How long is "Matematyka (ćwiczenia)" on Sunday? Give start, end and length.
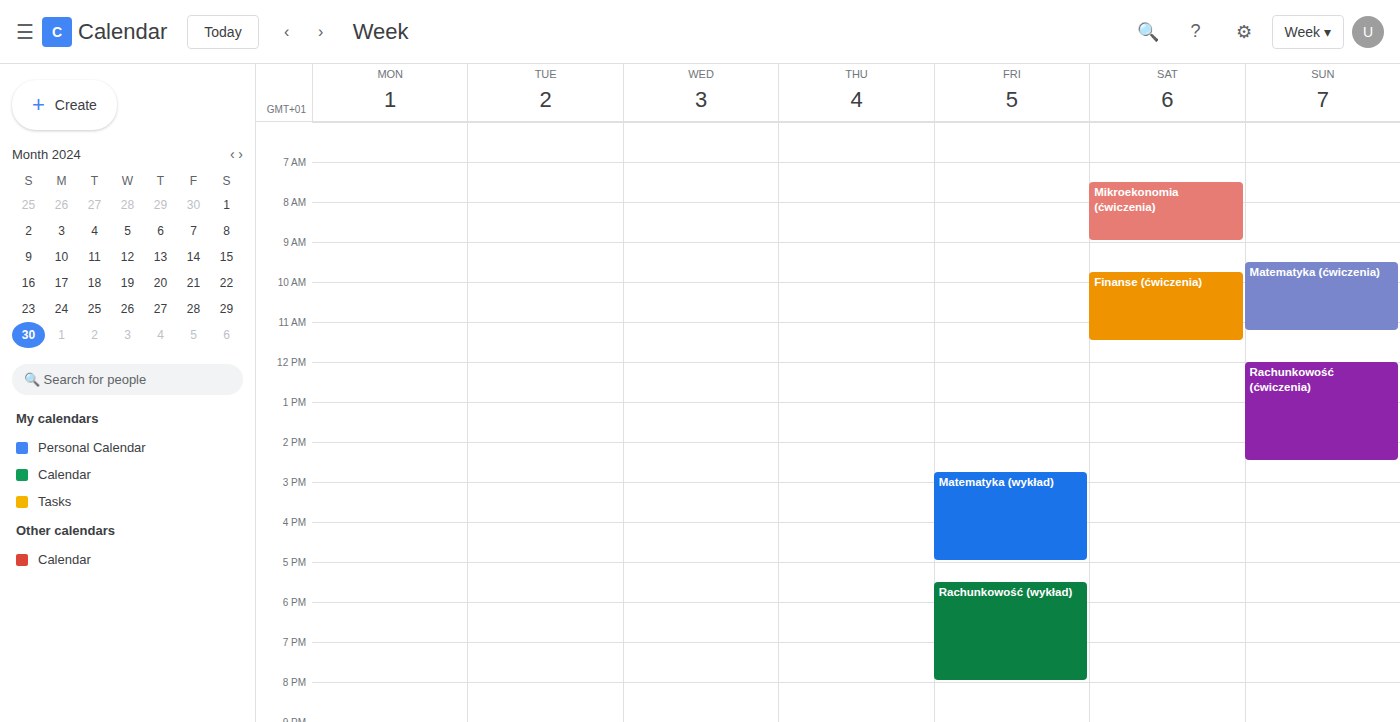
9:30 AM to 11:15 AM, 1 hour 45 minutes